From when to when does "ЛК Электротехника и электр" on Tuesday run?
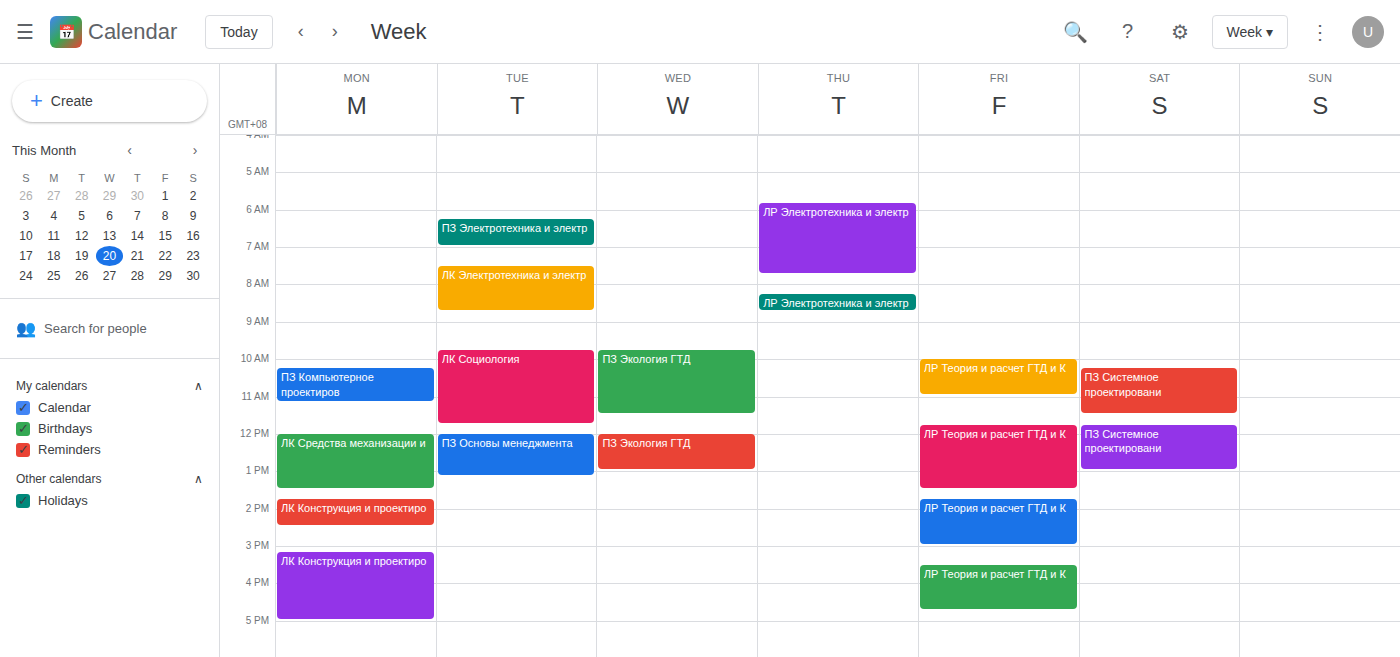
7:30 AM to 8:45 AM